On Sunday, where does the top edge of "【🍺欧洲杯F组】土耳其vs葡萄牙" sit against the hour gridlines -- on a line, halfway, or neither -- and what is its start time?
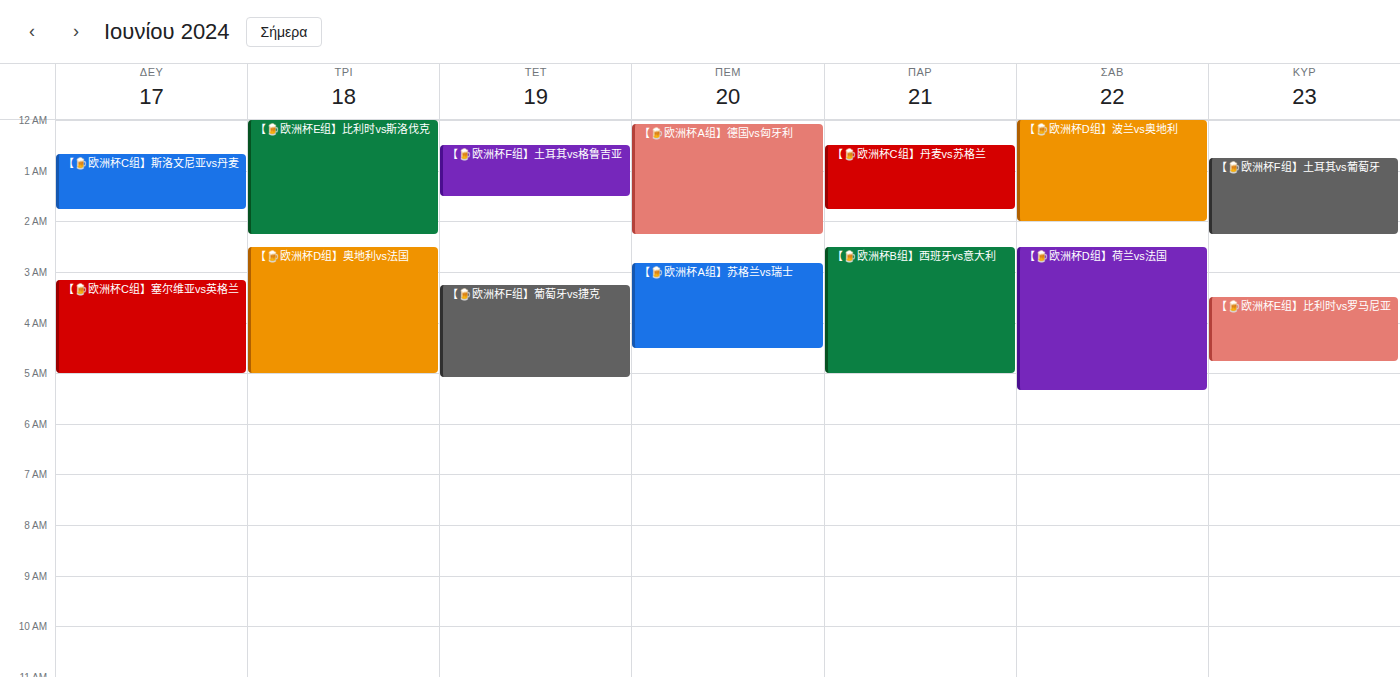
12:45 AM -- neither: three quarters of the way from the 12 AM line to the 1 AM line.